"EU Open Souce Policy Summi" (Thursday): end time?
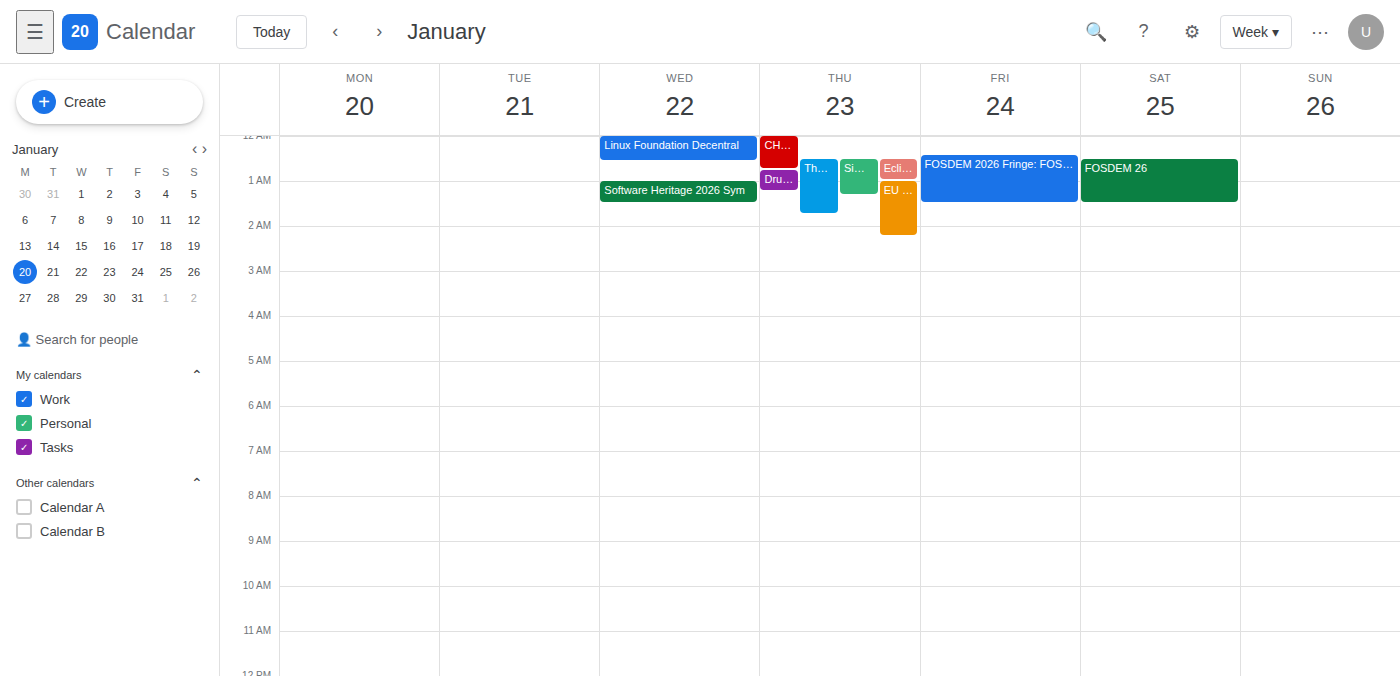
2:15 AM